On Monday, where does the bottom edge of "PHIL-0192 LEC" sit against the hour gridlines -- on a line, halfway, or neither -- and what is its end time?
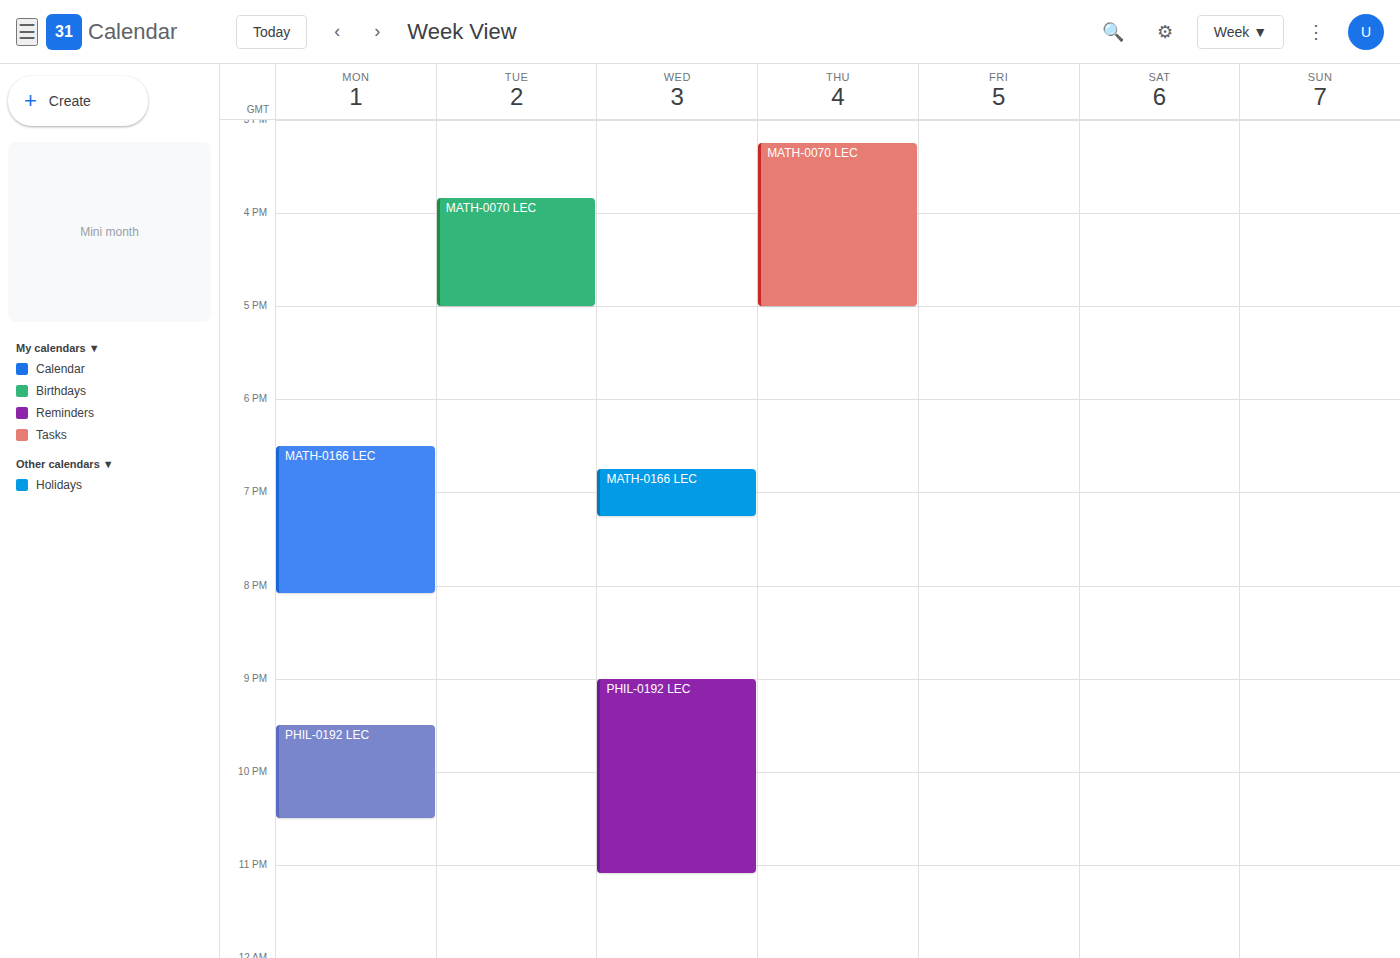
10:30 PM -- halfway between the 10 PM and 11 PM lines.